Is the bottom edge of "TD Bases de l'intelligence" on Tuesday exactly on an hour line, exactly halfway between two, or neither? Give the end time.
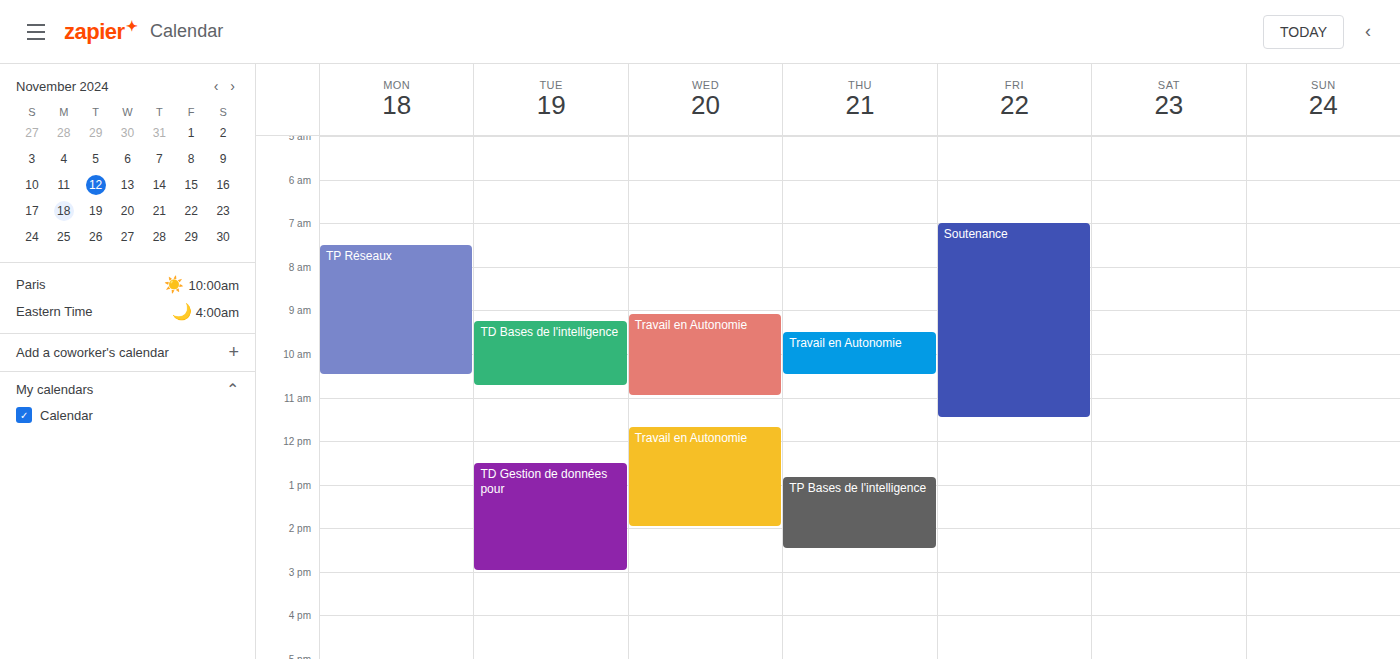
10:45 AM -- neither: three quarters of the way from the 10 AM line to the 11 AM line.